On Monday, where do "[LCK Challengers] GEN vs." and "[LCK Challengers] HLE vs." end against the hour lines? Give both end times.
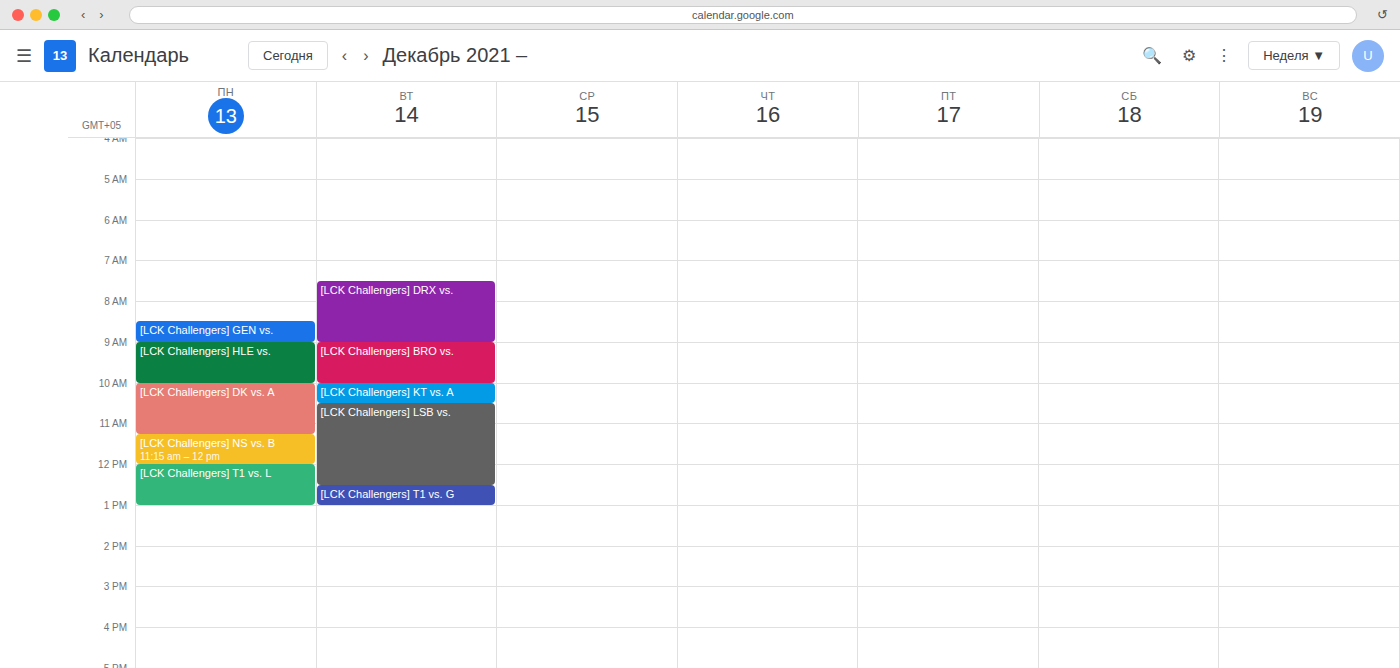
"[LCK Challengers] GEN vs.": 9:00 AM, exactly on the 9 AM line. "[LCK Challengers] HLE vs.": 10:00 AM, exactly on the 10 AM line.